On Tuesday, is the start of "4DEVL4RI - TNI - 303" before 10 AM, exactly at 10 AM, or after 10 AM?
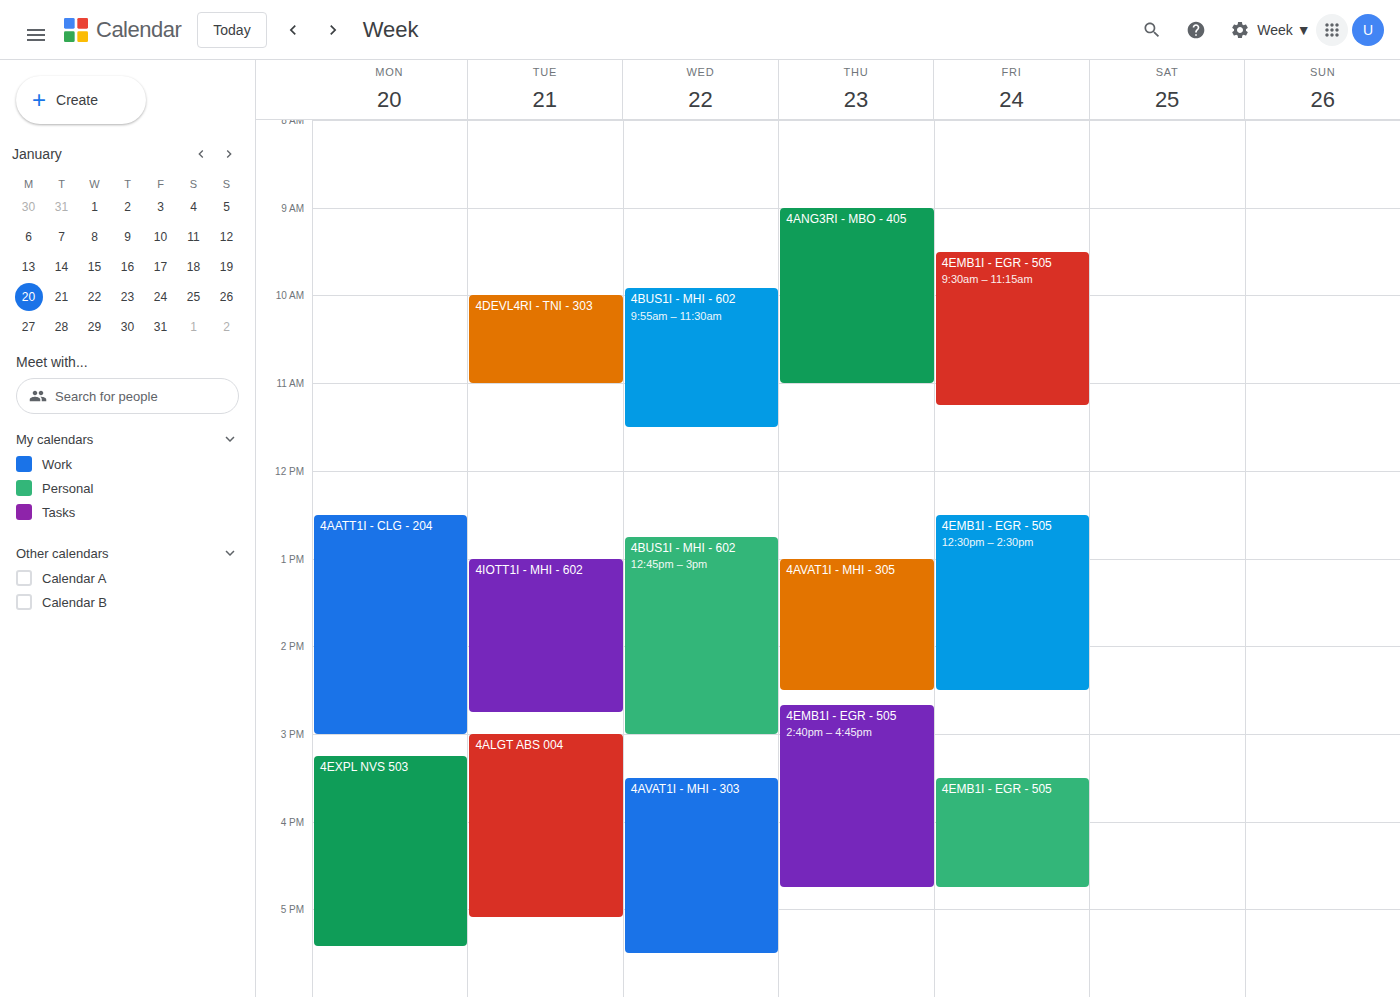
10:00 AM -- exactly at 10 AM, on the 10 AM line.